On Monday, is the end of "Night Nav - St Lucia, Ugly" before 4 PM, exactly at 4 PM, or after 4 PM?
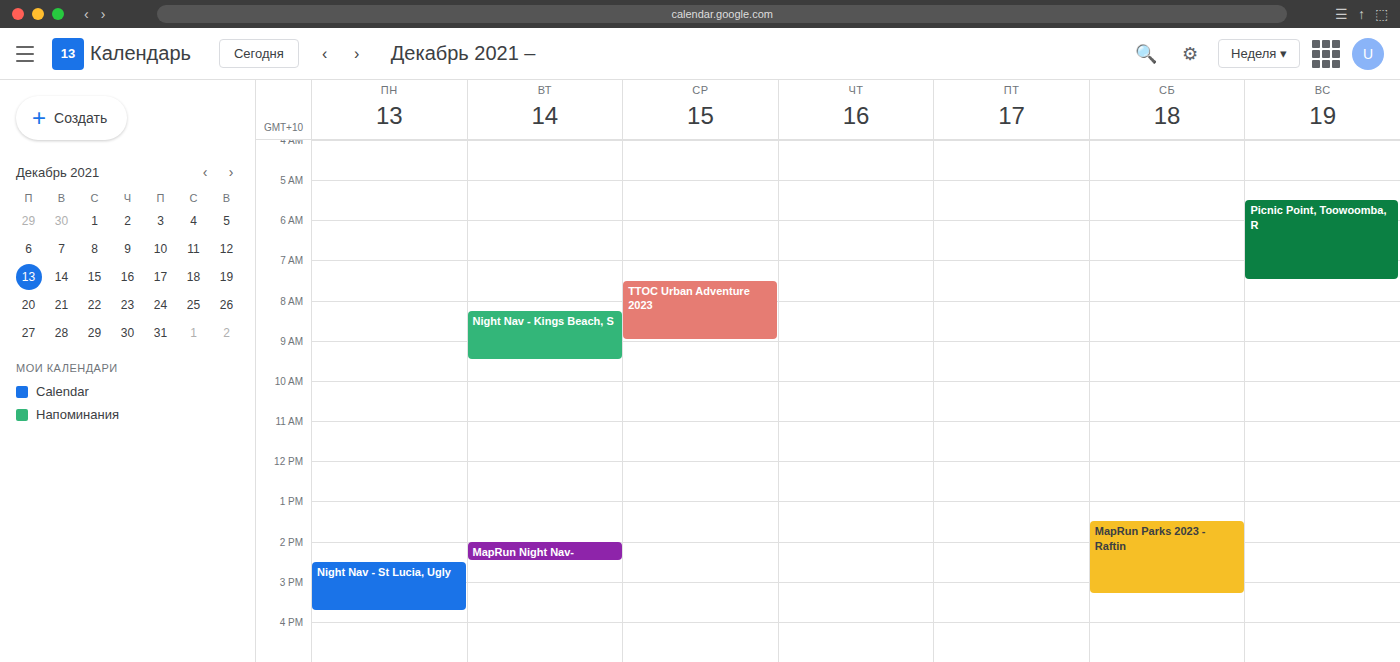
3:45 PM -- before 4 PM, 15 minutes above the 4 PM line.